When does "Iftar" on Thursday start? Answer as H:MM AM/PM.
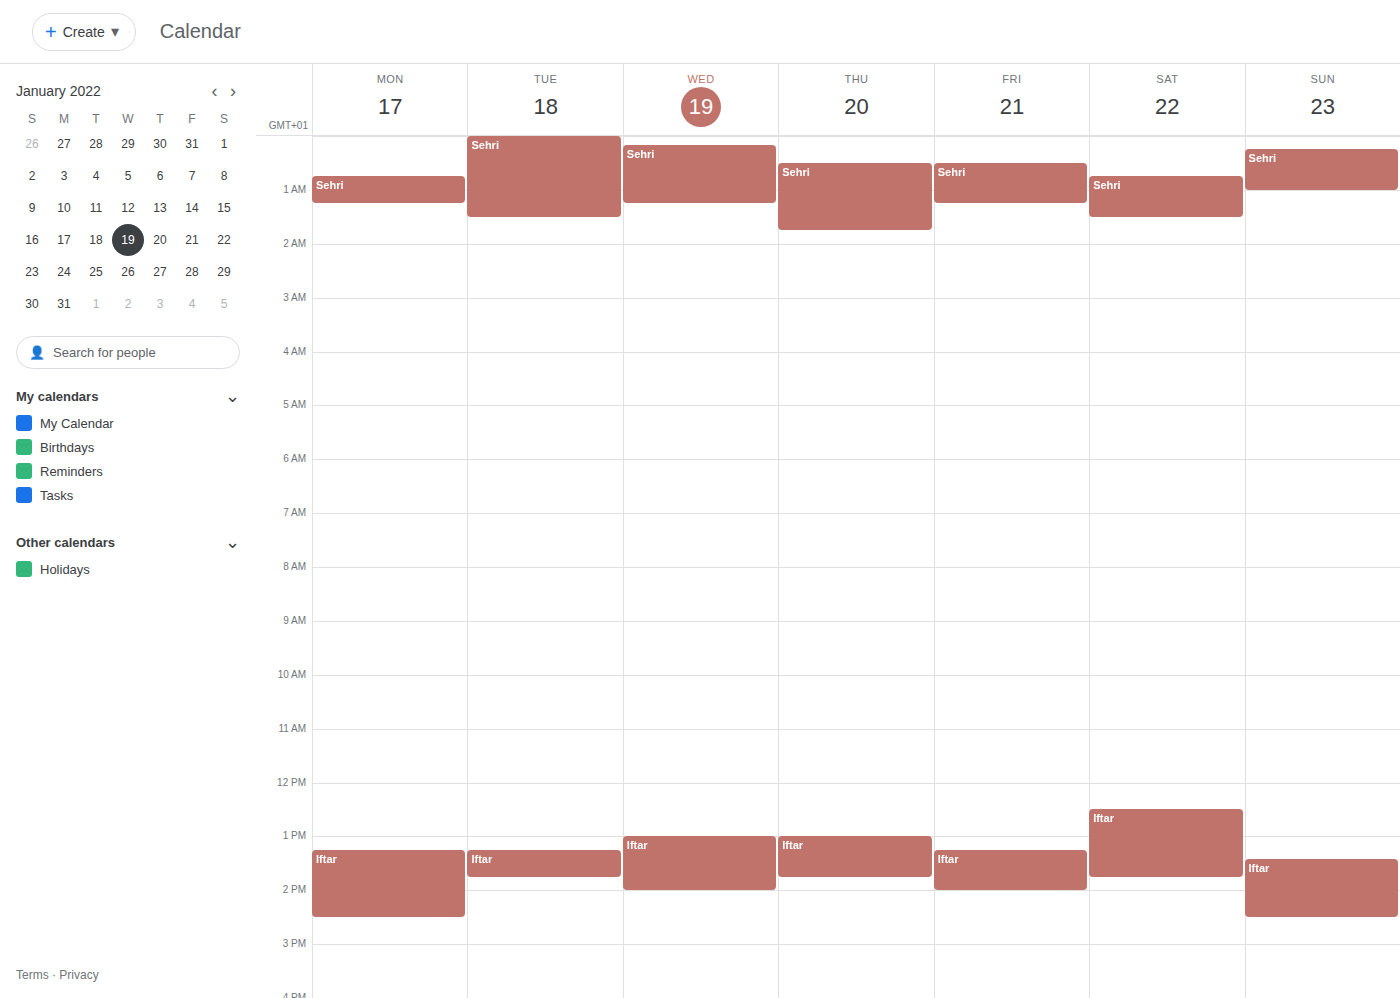
1:00 PM